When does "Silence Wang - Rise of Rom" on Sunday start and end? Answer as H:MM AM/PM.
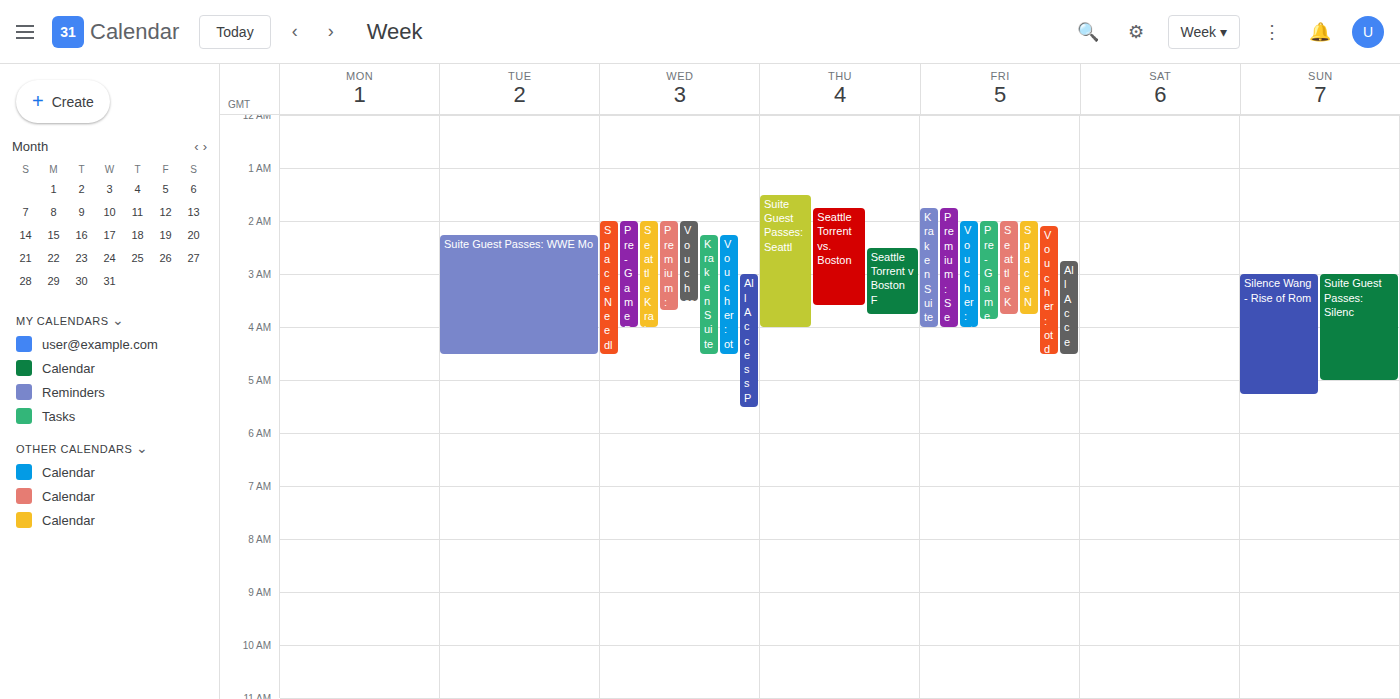
3:00 AM to 5:15 AM